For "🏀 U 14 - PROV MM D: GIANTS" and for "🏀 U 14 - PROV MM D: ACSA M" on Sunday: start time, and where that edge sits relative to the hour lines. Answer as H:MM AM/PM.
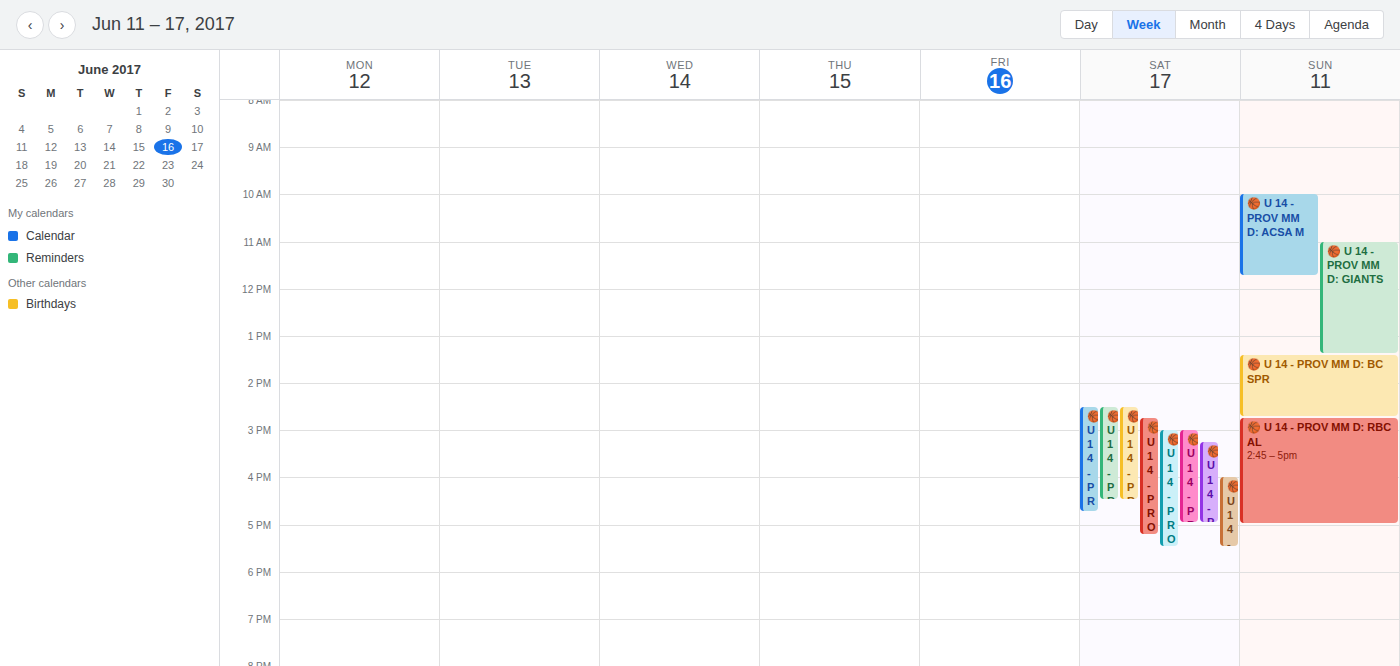
"🏀 U 14 - PROV MM D: GIANTS": 11:00 AM, exactly on the 11 AM line. "🏀 U 14 - PROV MM D: ACSA M": 10:00 AM, exactly on the 10 AM line.